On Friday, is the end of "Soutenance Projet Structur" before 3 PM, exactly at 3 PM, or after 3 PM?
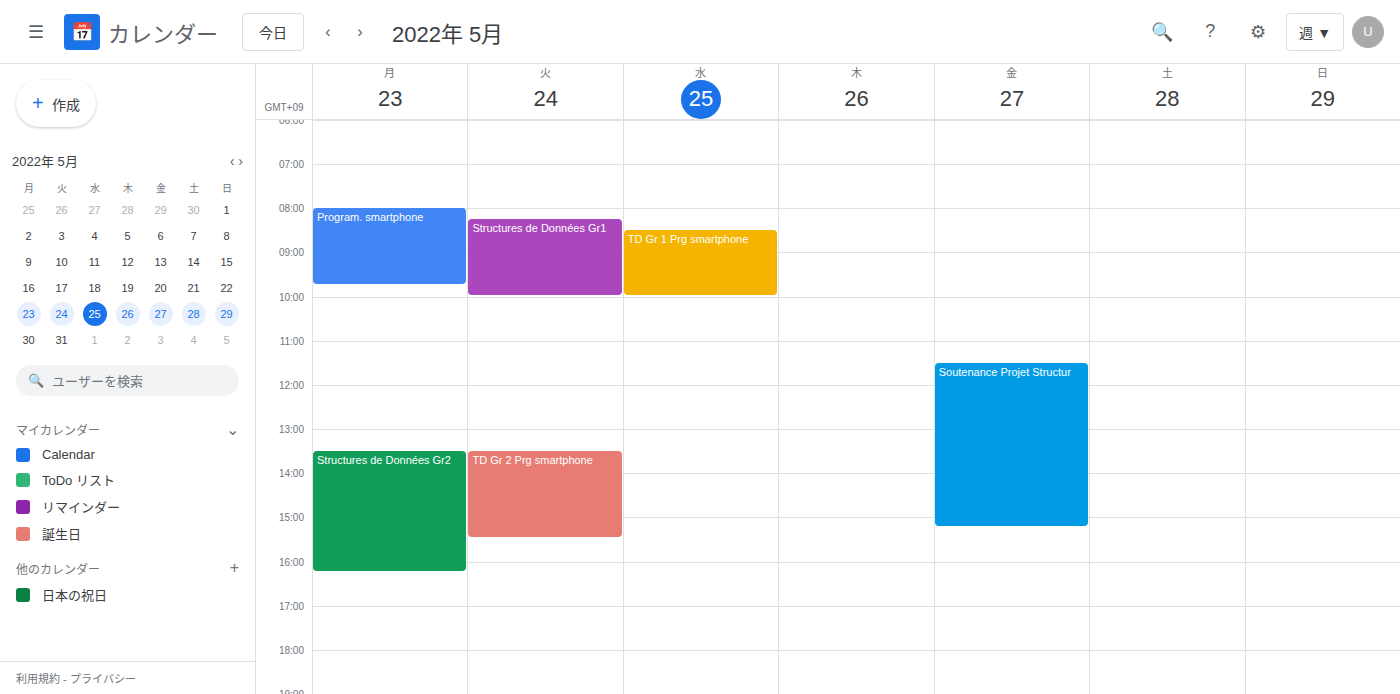
3:15 PM -- after 3 PM, 15 minutes below the 3 PM line.